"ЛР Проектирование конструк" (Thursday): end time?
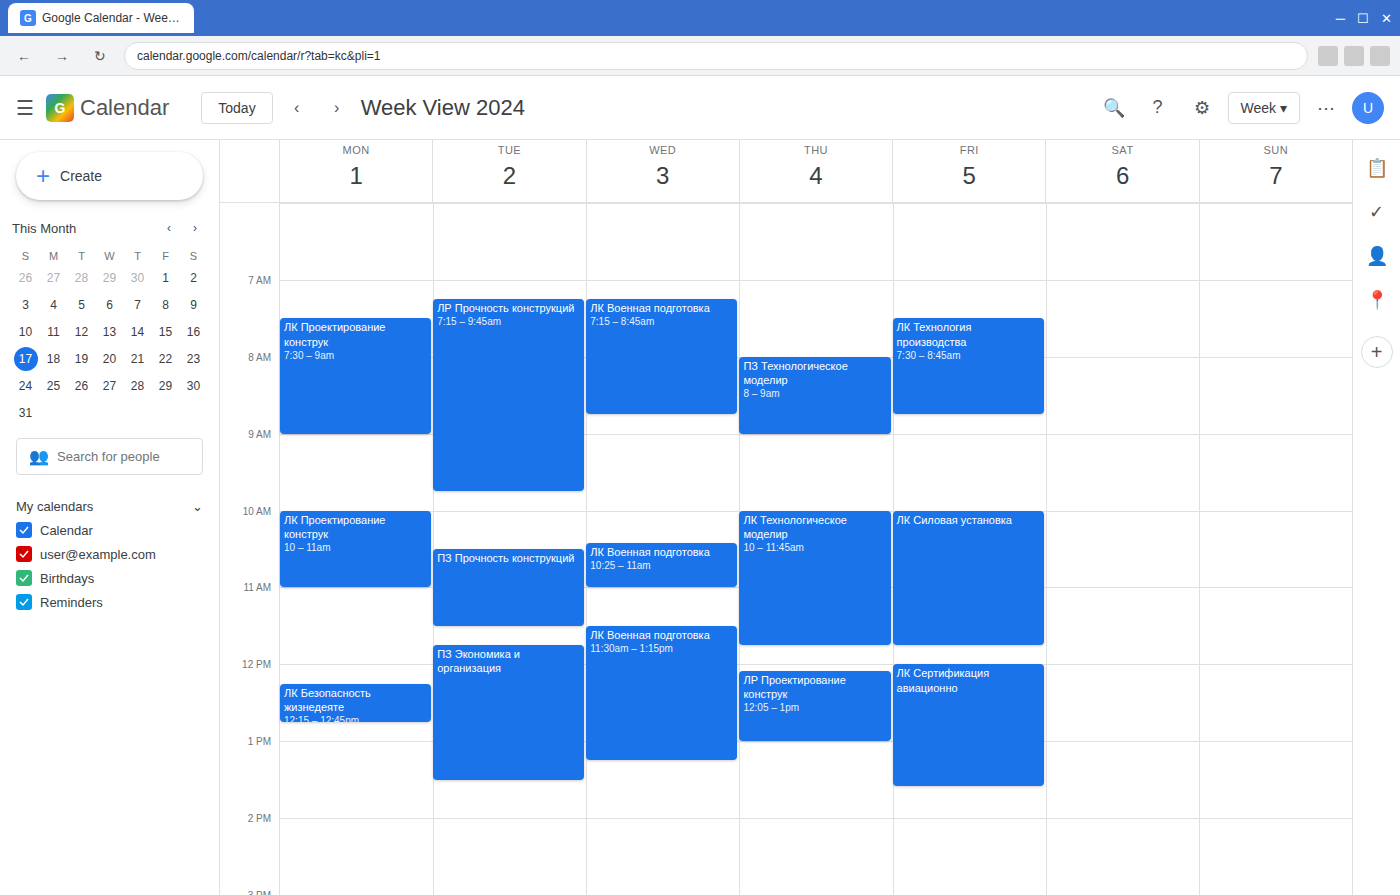
1:00 PM